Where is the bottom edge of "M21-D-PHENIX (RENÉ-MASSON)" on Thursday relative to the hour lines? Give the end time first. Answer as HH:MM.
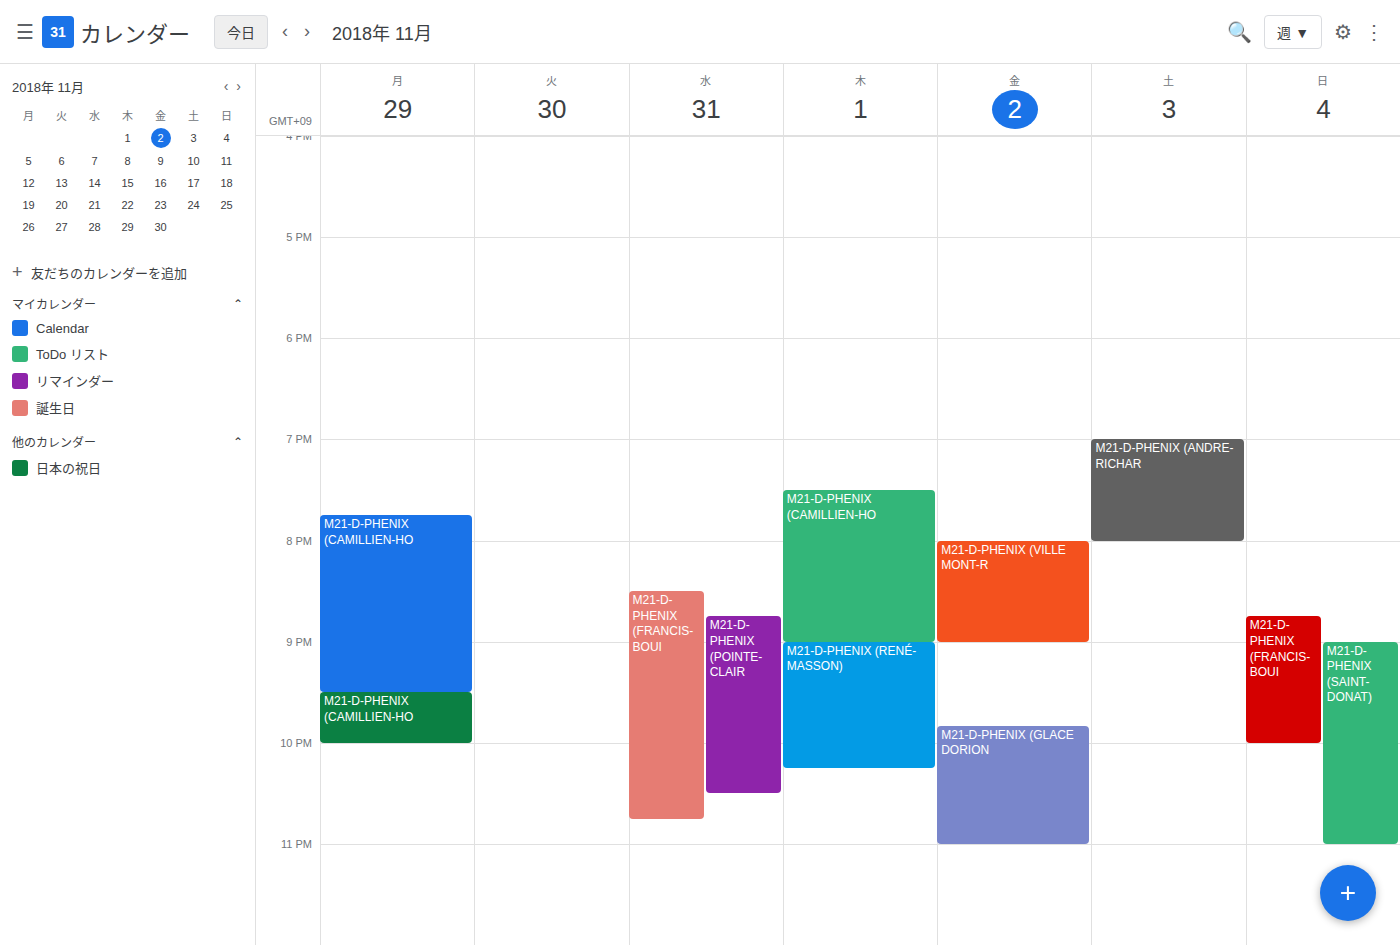
22:15 -- neither: a quarter of the way from the 22:00 line to the 23:00 line.